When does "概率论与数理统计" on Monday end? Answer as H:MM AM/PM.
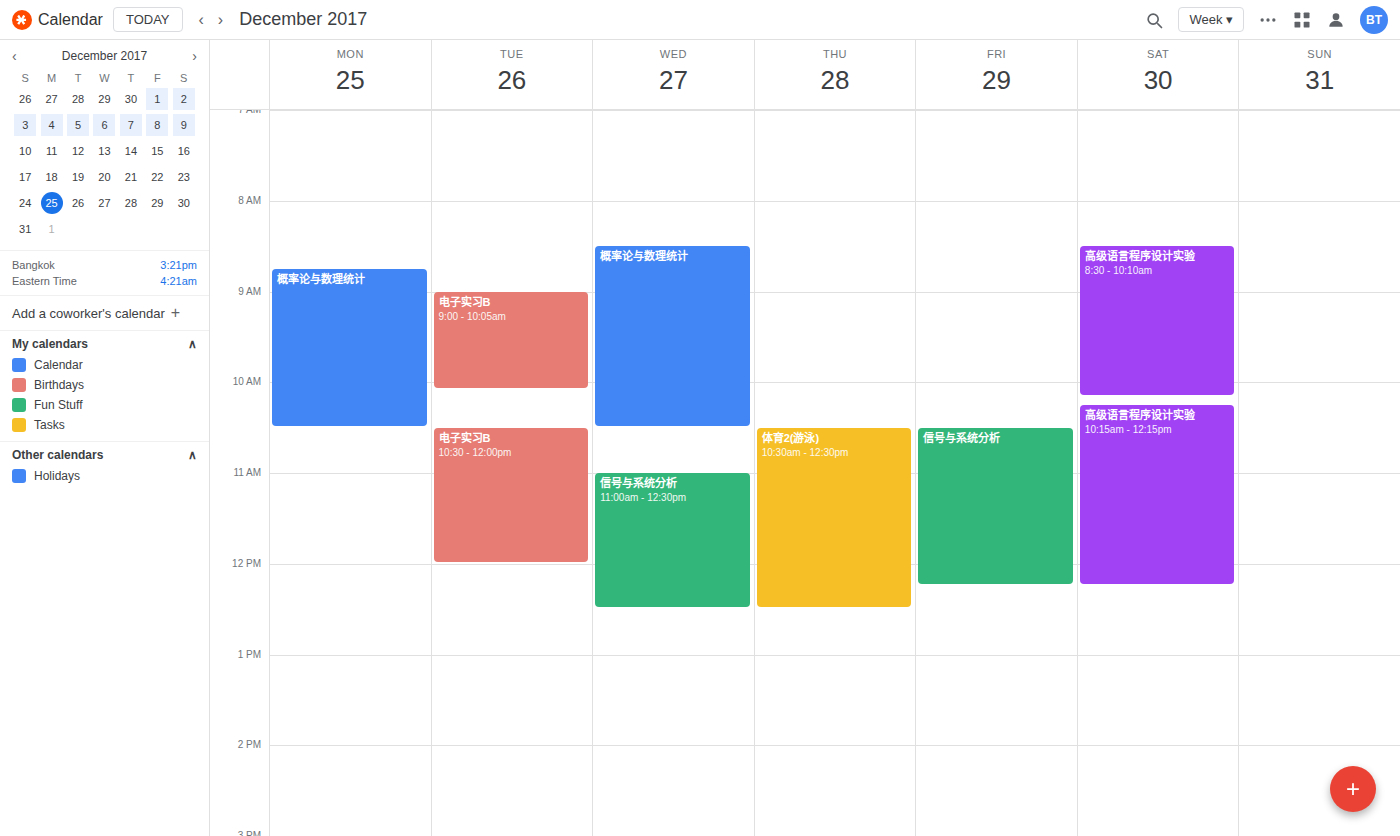
10:30 AM